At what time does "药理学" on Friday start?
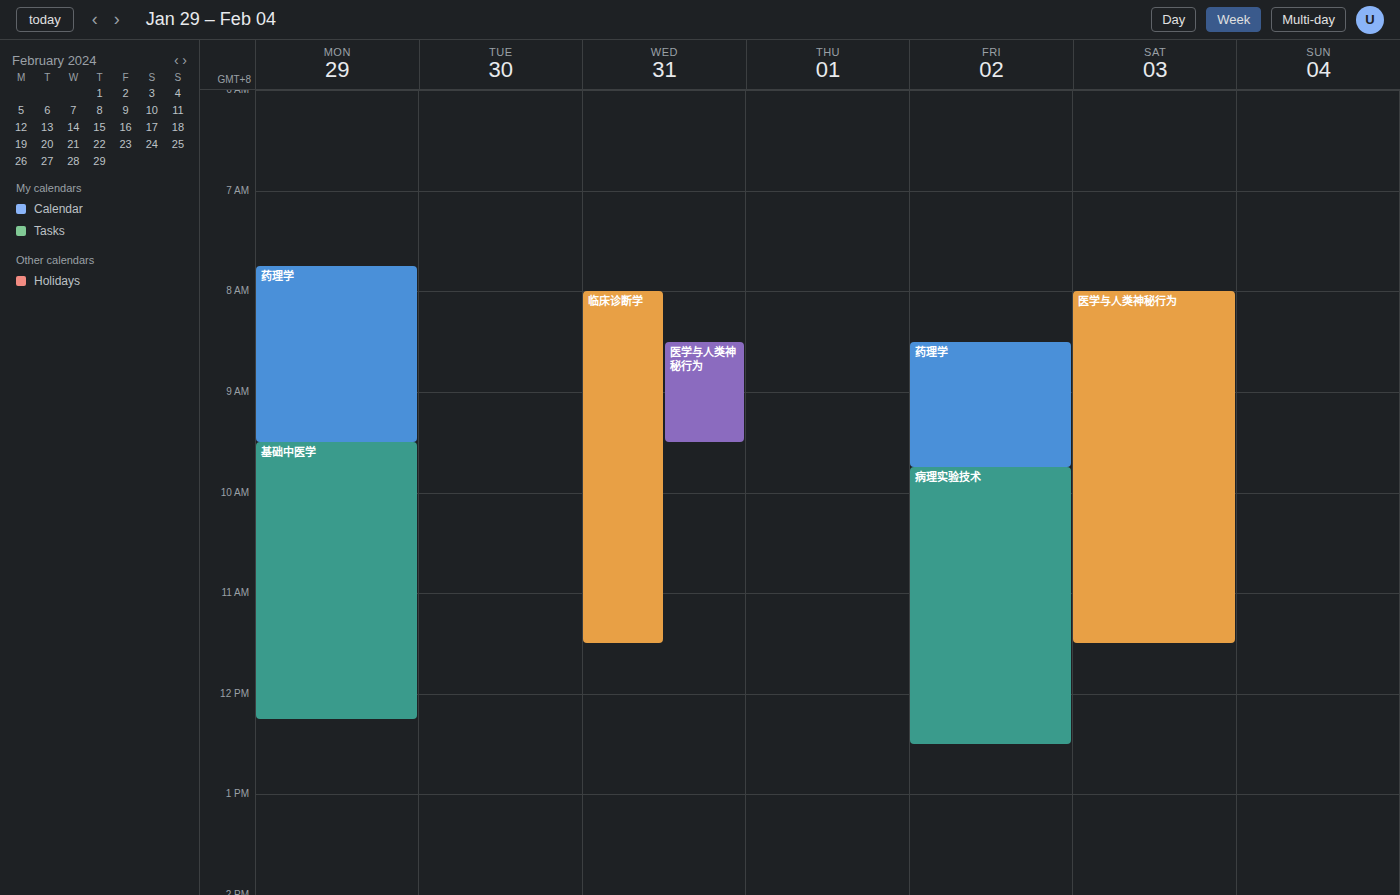
8:30 AM